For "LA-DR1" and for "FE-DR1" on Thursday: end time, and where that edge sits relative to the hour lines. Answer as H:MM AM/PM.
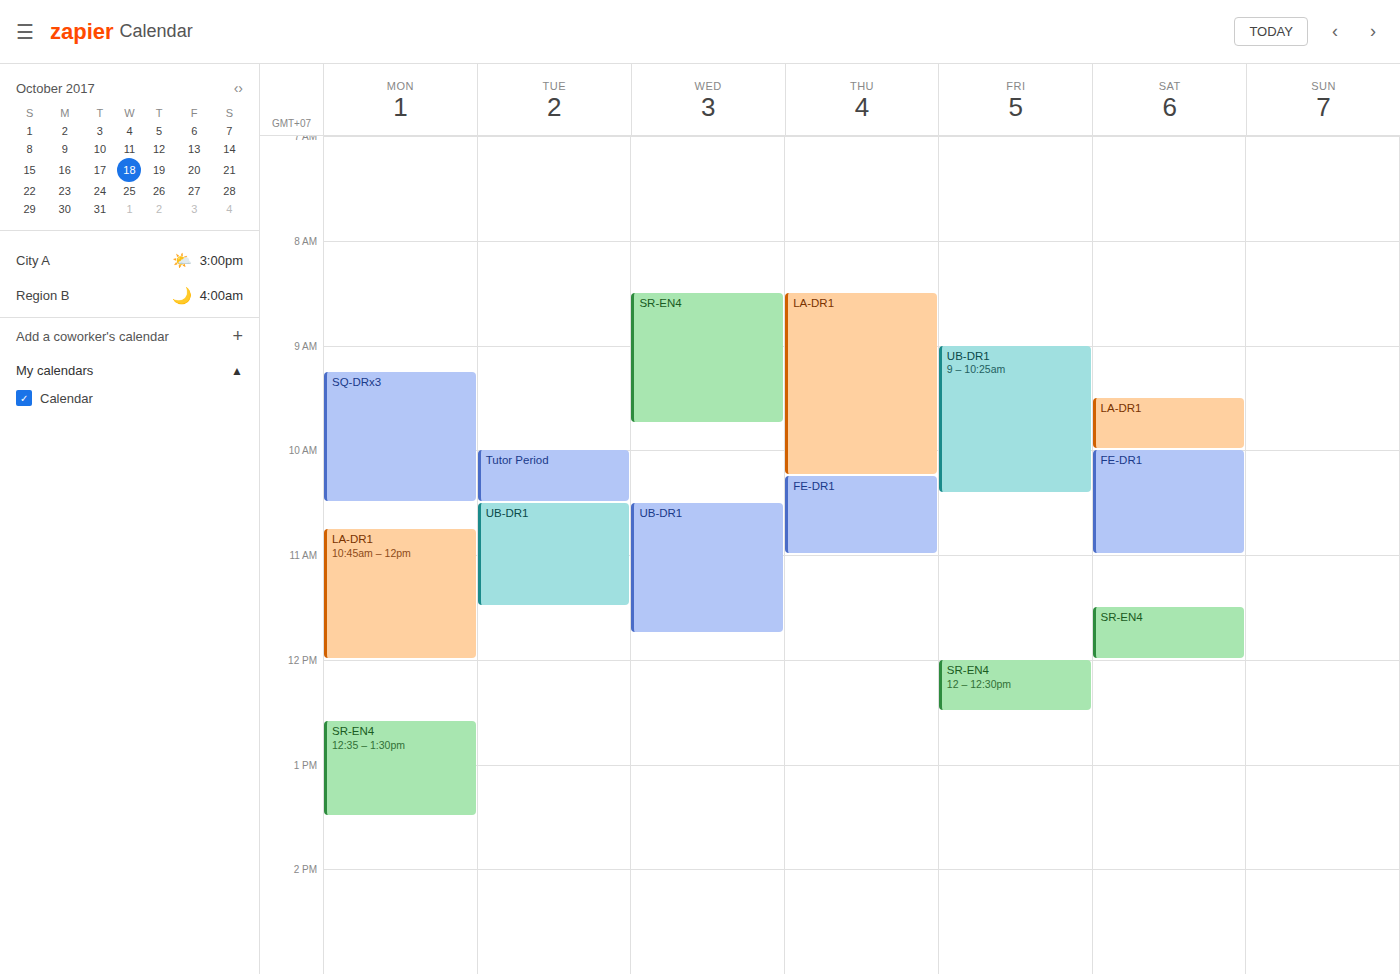
"LA-DR1": 10:15 AM, neither: a quarter of the way from the 10 AM line to the 11 AM line. "FE-DR1": 11:00 AM, exactly on the 11 AM line.